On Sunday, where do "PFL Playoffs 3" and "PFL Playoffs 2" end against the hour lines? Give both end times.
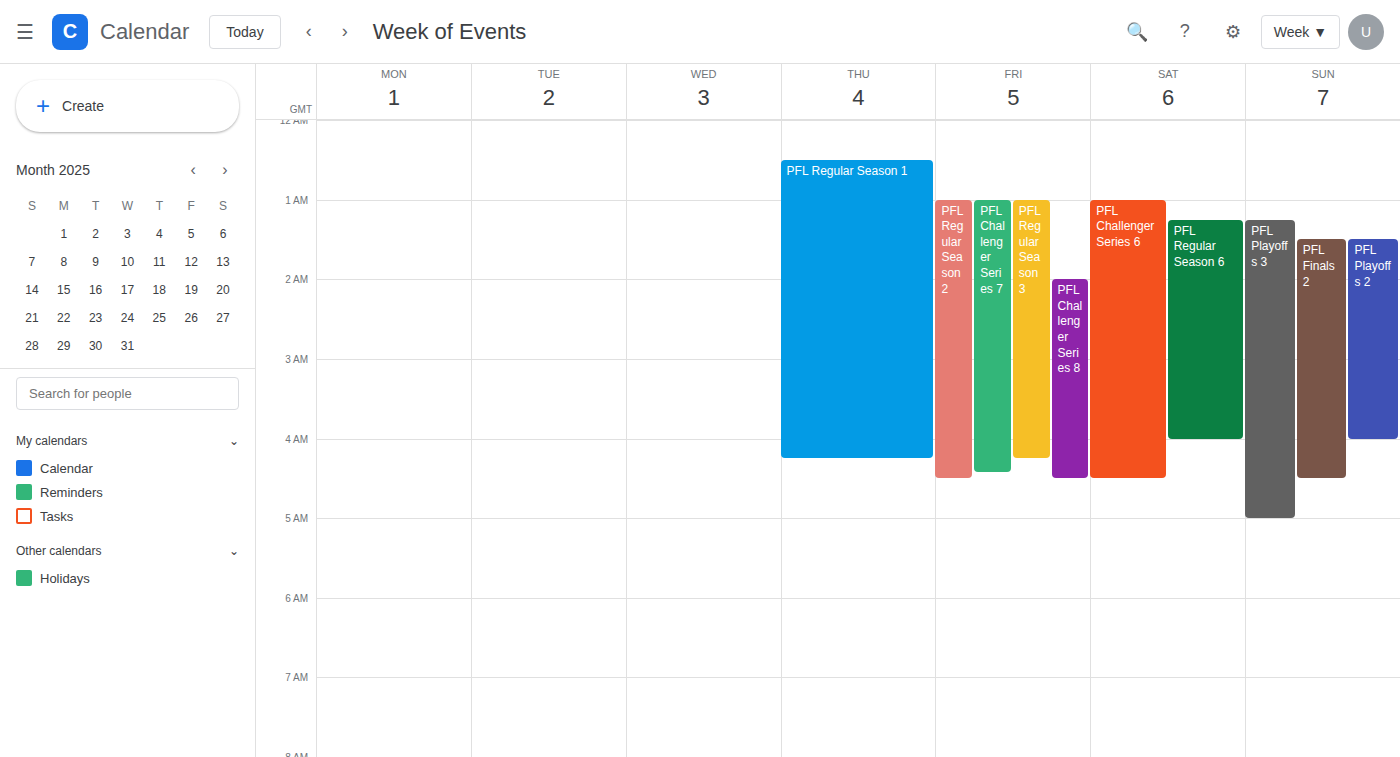
"PFL Playoffs 3": 5:00 AM, exactly on the 5 AM line. "PFL Playoffs 2": 4:00 AM, exactly on the 4 AM line.